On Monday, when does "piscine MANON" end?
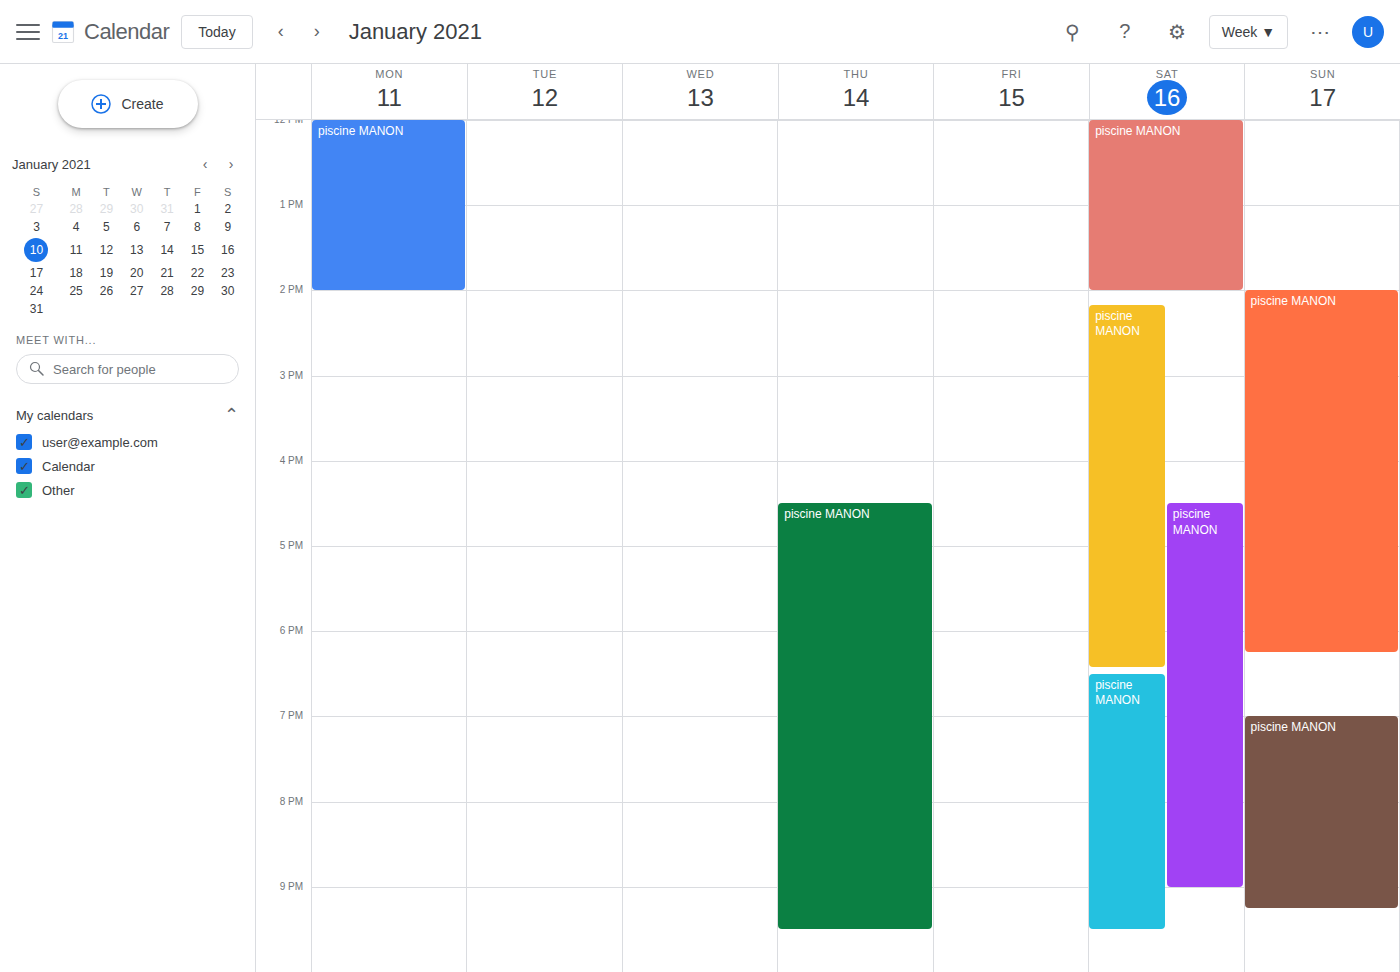
2:00 PM